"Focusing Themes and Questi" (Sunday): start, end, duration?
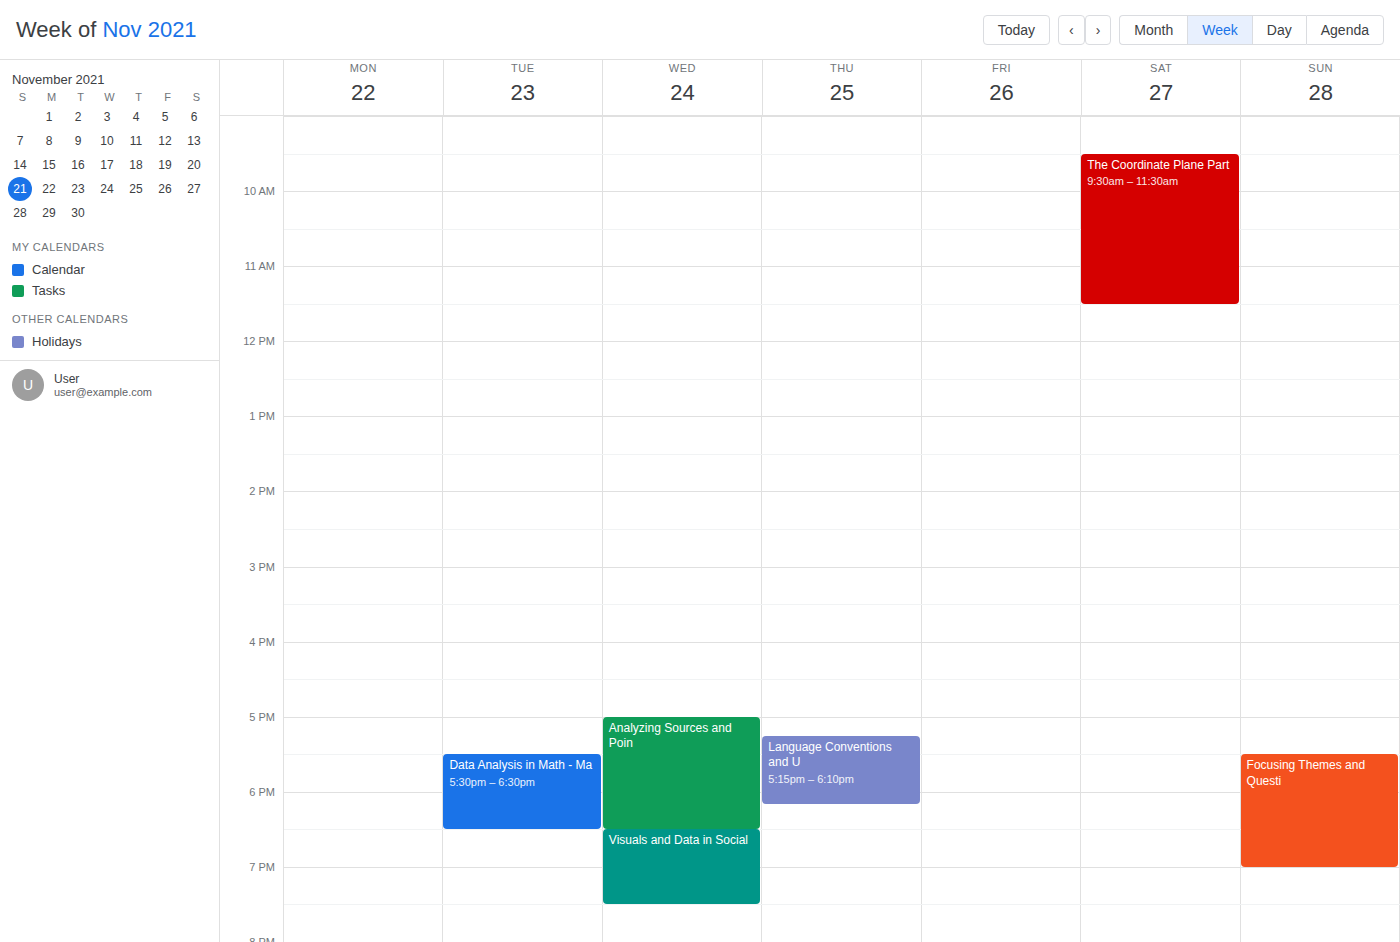
5:30 PM to 7:00 PM, 1 hour 30 minutes